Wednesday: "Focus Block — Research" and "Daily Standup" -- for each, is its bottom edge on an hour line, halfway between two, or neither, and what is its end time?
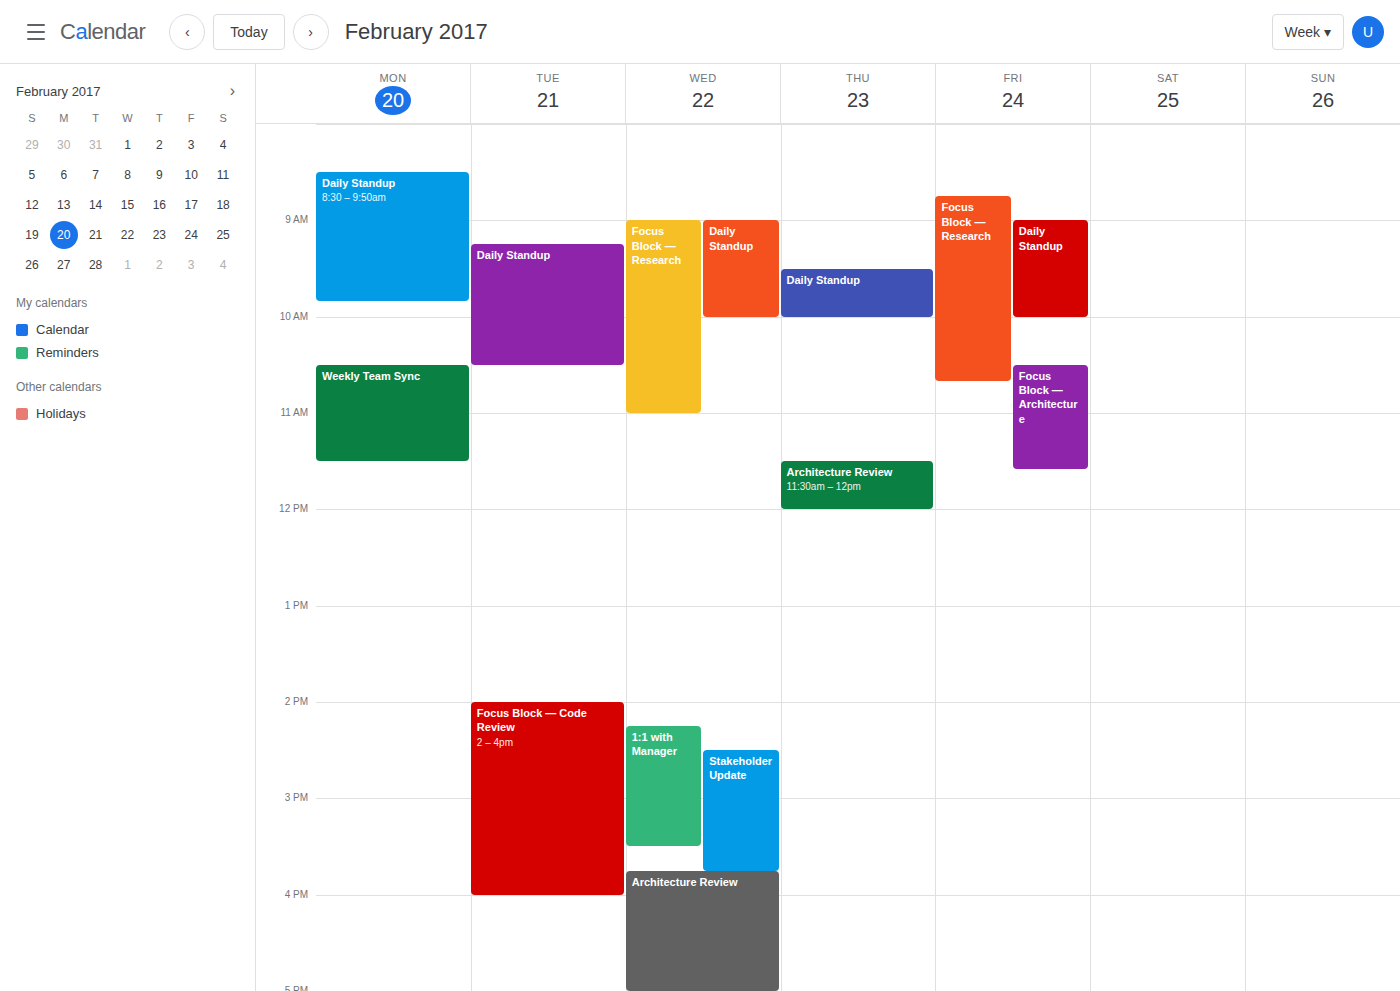
"Focus Block — Research": 11:00, exactly on the 11:00 line. "Daily Standup": 10:00, exactly on the 10:00 line.